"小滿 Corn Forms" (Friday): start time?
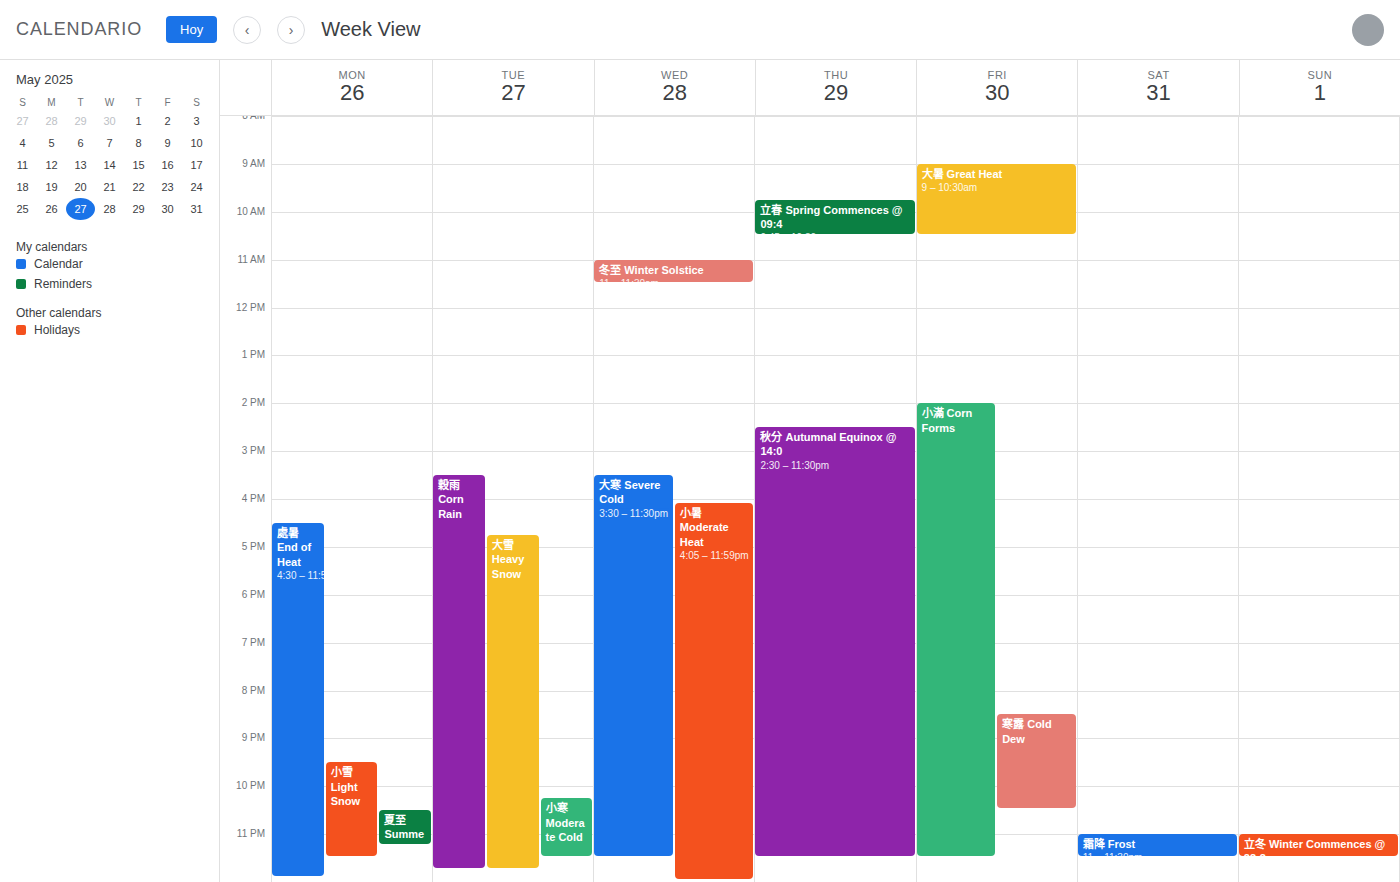
2:00 PM